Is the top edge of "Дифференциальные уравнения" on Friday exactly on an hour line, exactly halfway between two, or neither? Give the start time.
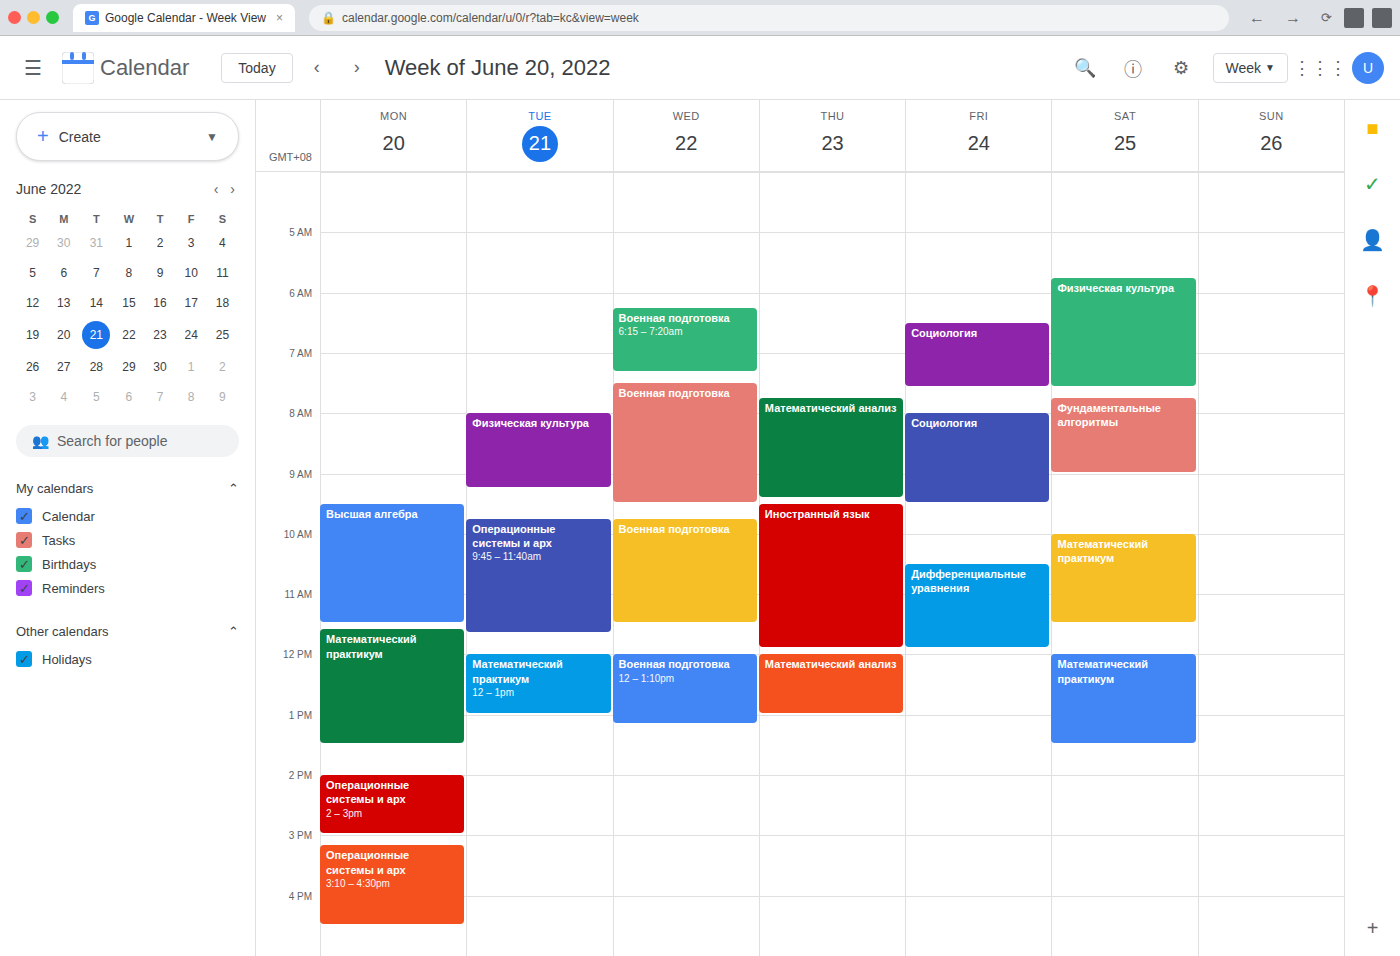
10:30 AM -- halfway between the 10 AM and 11 AM lines.